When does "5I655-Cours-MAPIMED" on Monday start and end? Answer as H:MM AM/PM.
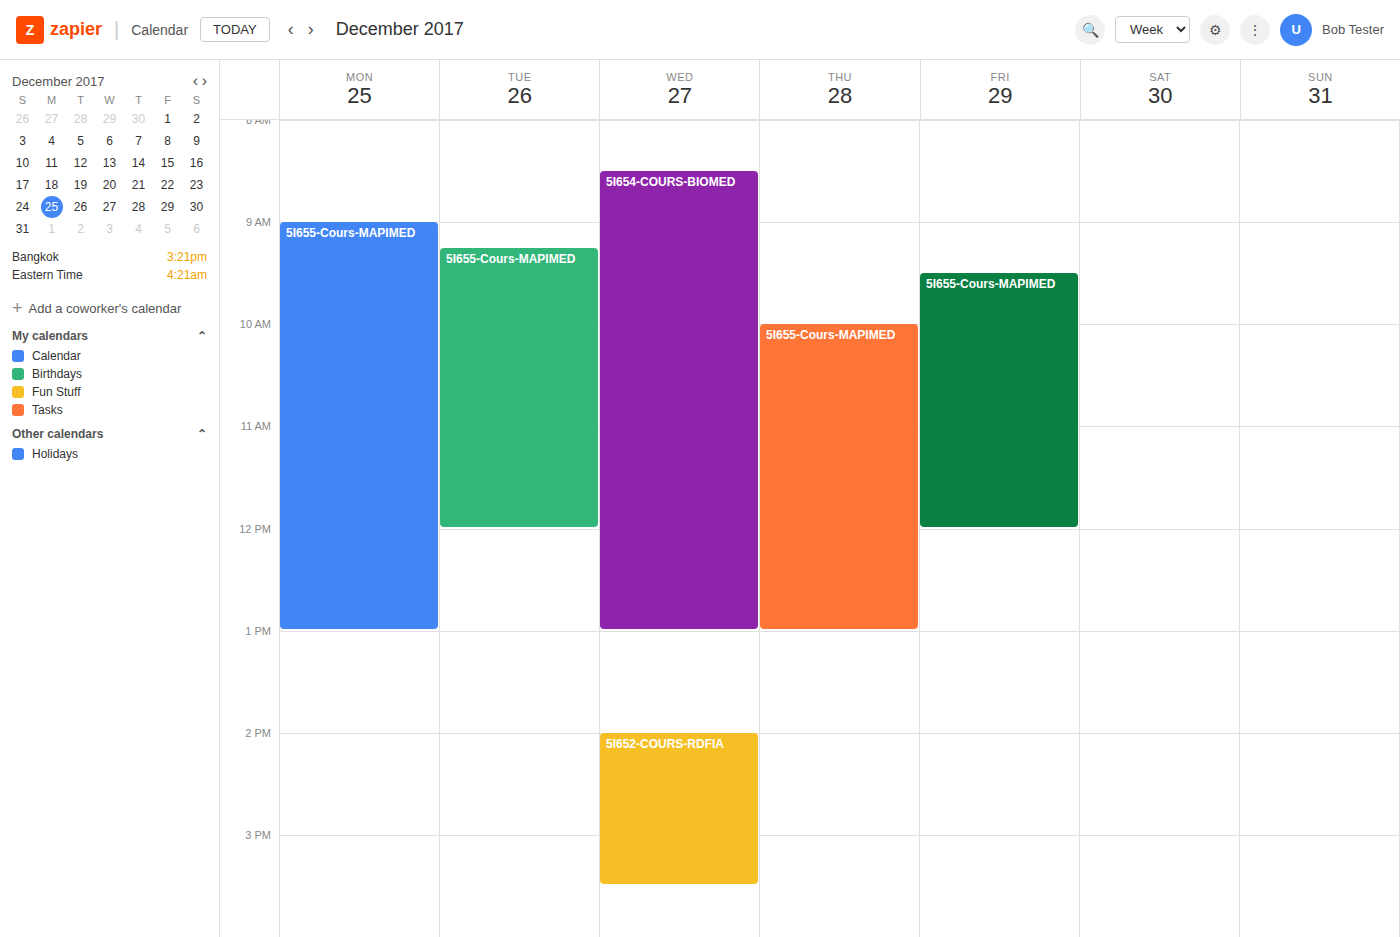
9:00 AM to 1:00 PM